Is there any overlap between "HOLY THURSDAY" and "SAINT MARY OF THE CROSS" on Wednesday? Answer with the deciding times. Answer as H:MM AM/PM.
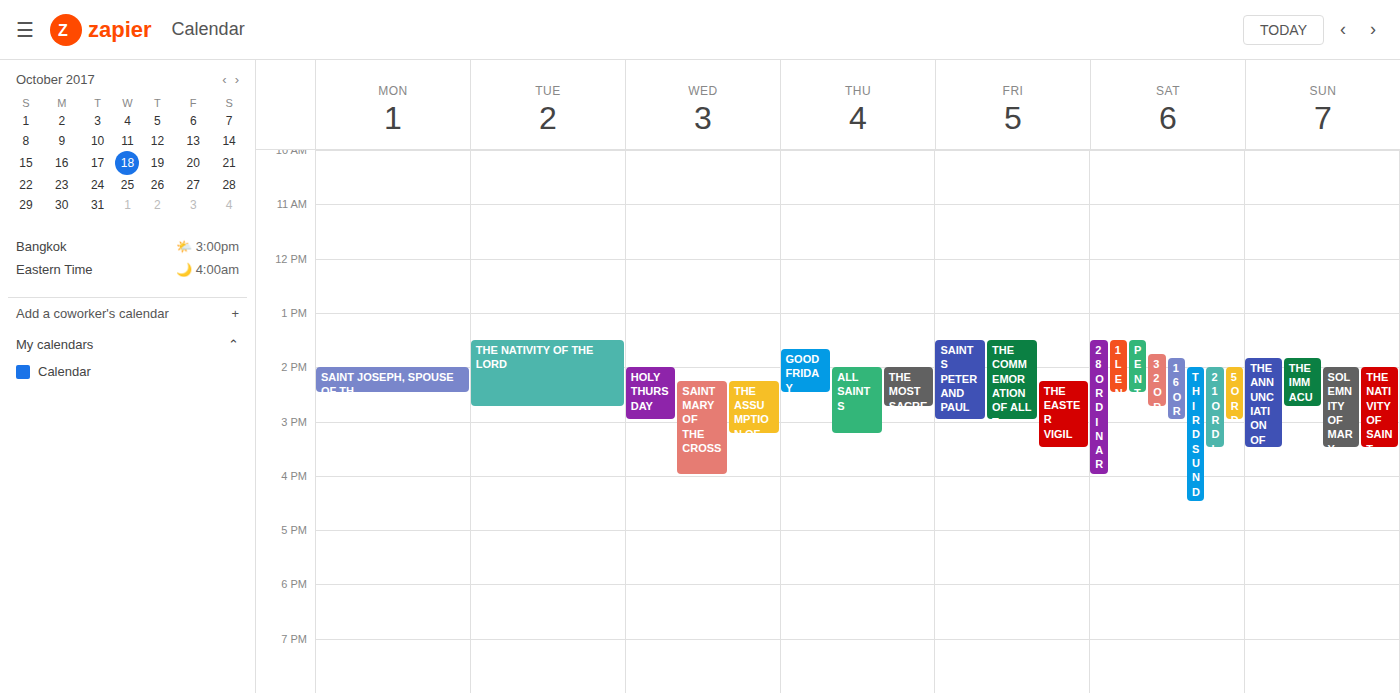
"SAINT MARY OF THE CROSS" starts at 2:15 PM, before "HOLY THURSDAY" ends at 3:00 PM -- they overlap.